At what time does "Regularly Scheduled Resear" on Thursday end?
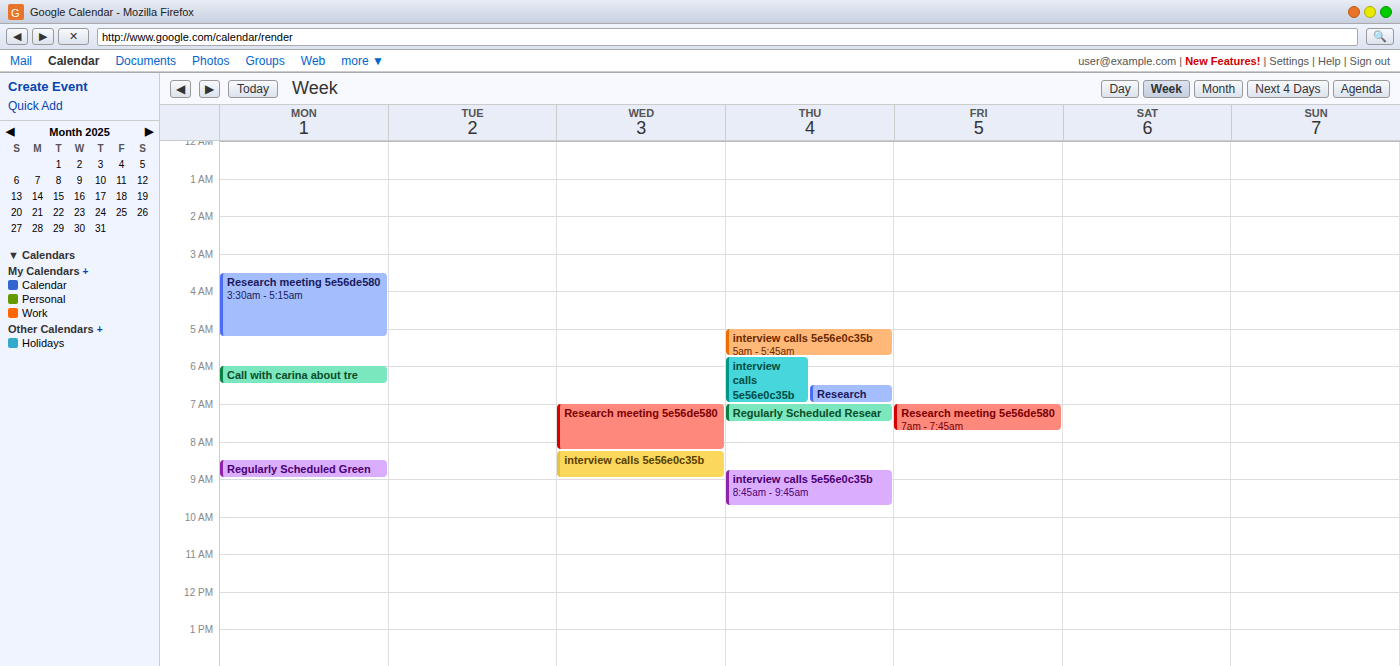
7:30 AM